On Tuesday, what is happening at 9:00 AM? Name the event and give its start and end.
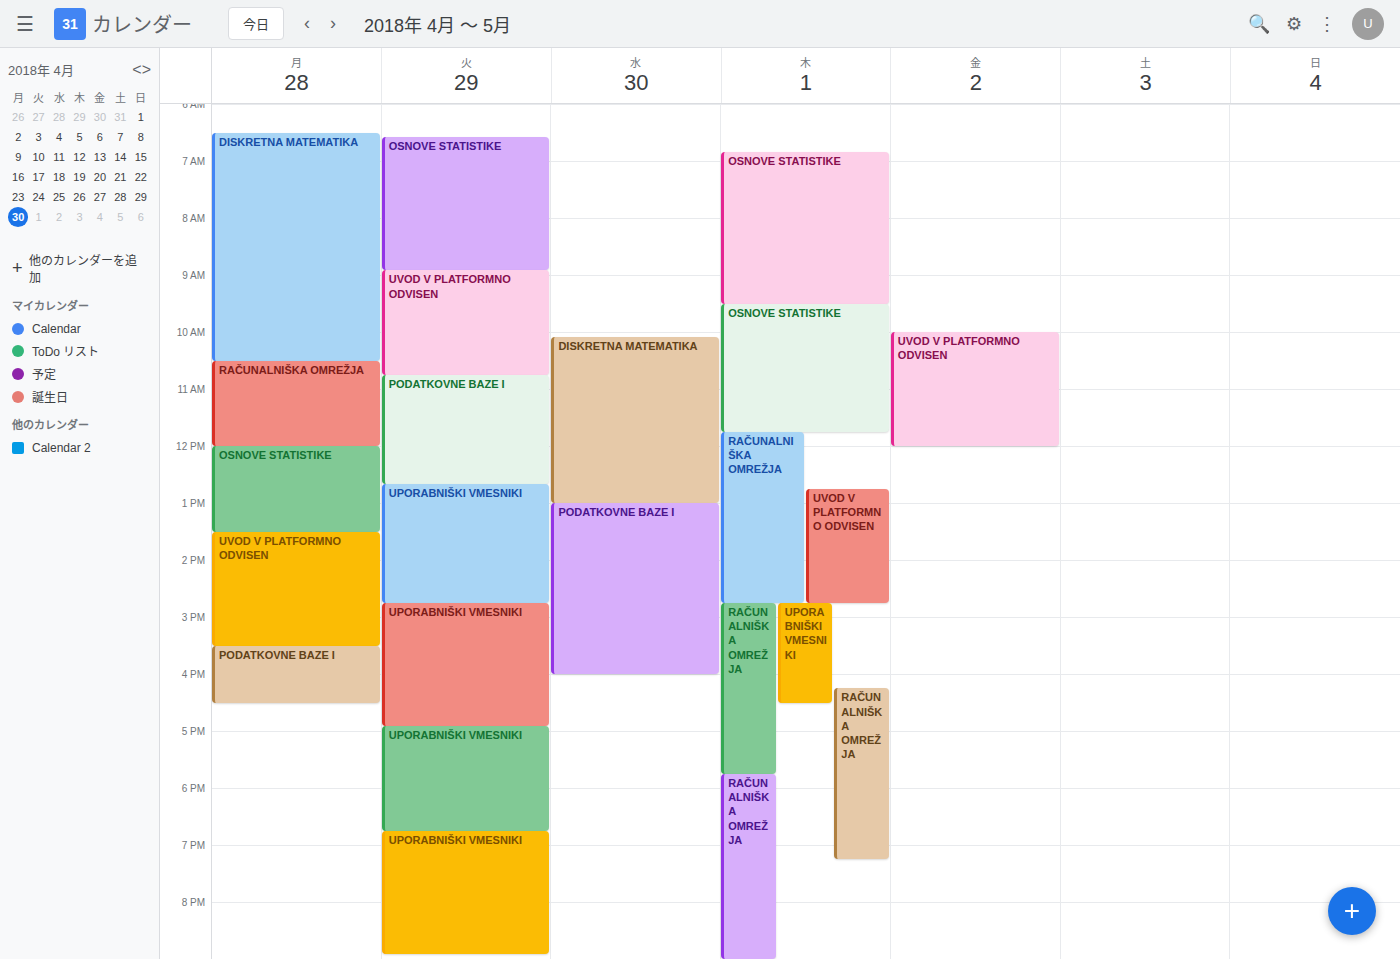
"UVOD V PLATFORMNO ODVISEN", 8:55 AM to 10:45 AM